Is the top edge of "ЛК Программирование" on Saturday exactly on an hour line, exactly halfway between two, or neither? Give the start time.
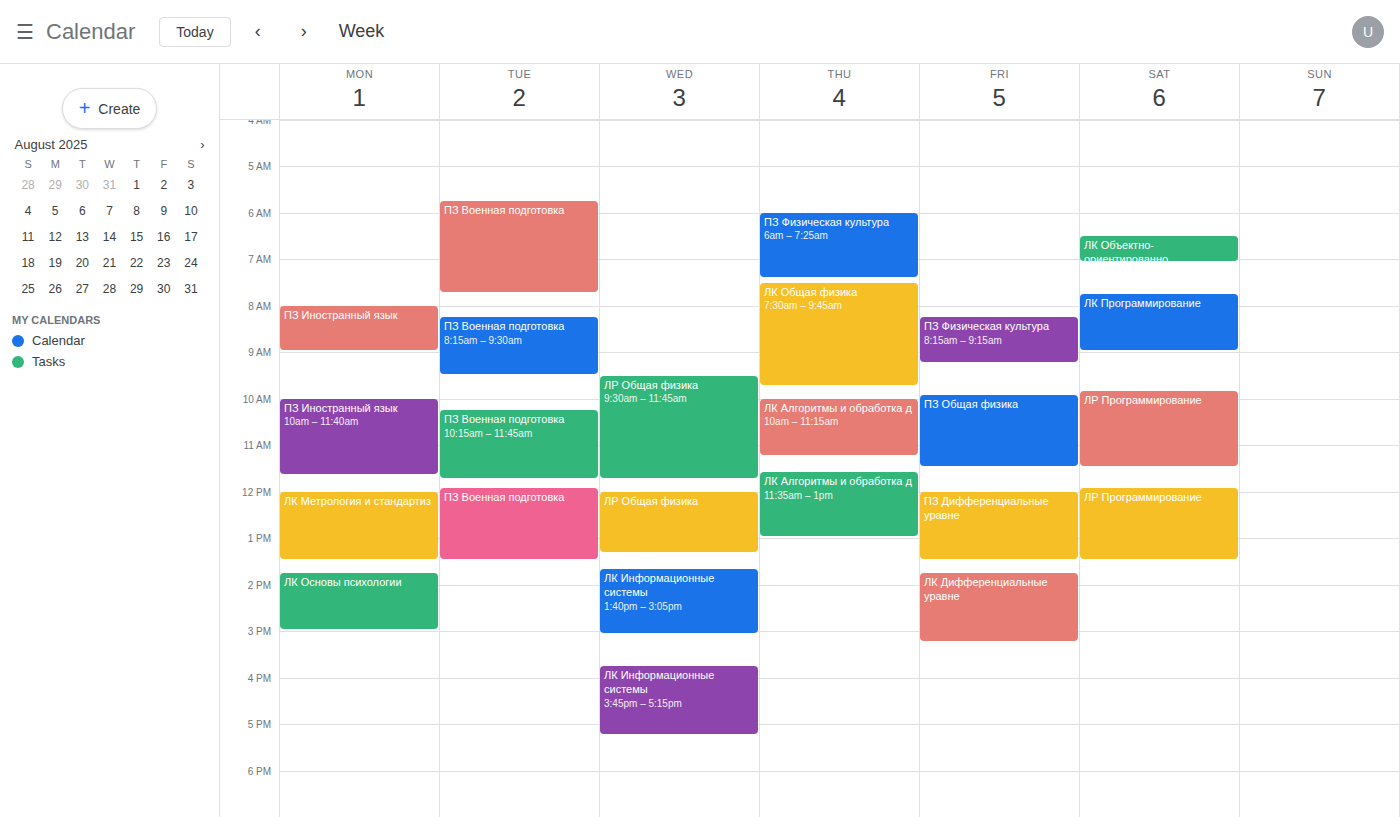
7:45 AM -- neither: three quarters of the way from the 7 AM line to the 8 AM line.